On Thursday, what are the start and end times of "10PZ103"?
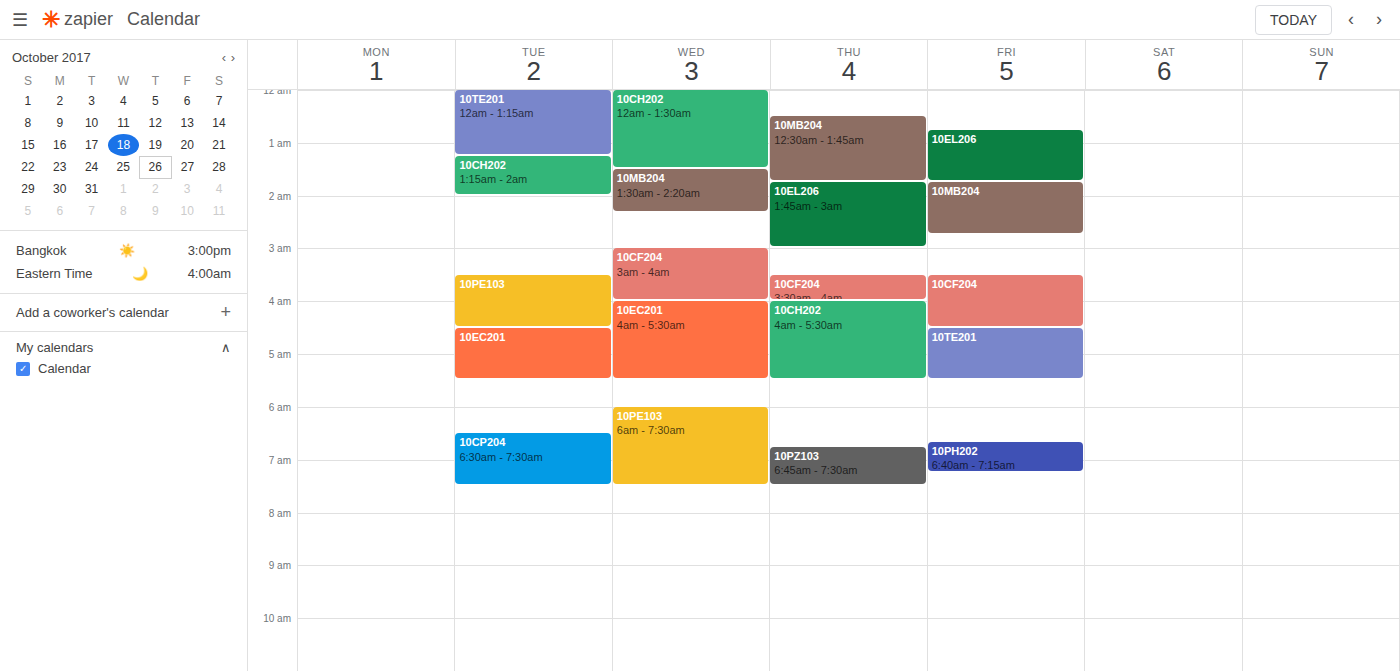
06:45 to 07:30